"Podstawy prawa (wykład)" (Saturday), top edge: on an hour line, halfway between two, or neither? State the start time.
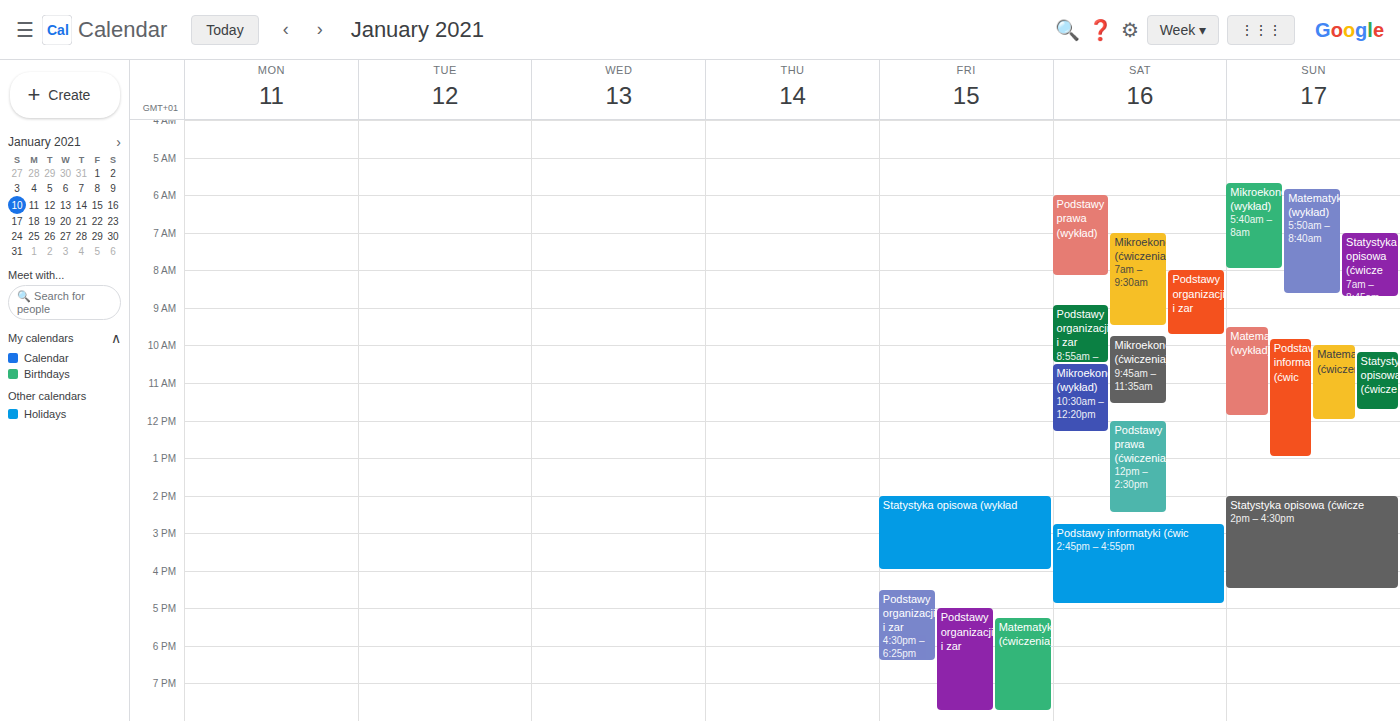
6:00 AM -- exactly on the 6 AM line.